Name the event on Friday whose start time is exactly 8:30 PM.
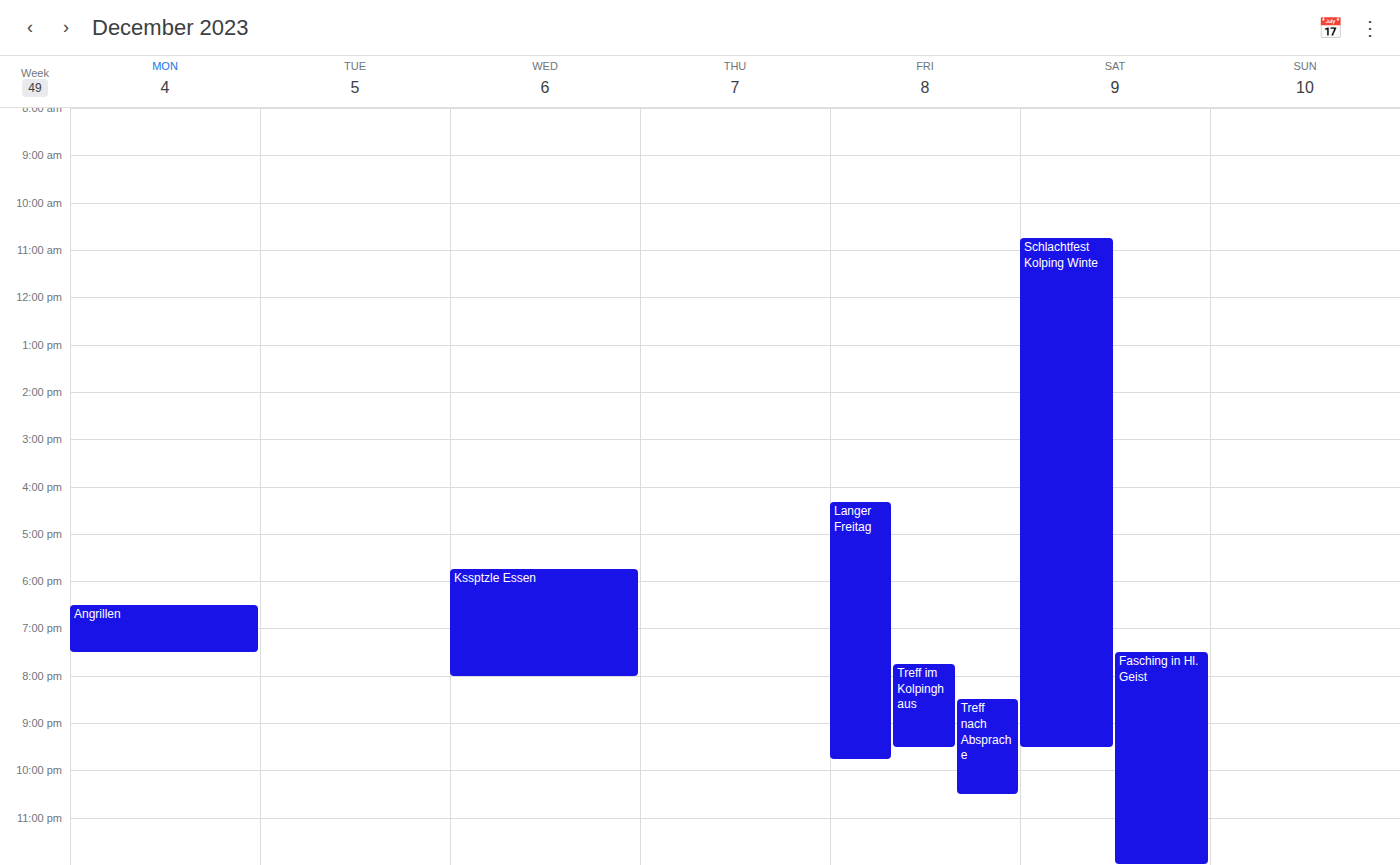
"Treff nach Absprache"